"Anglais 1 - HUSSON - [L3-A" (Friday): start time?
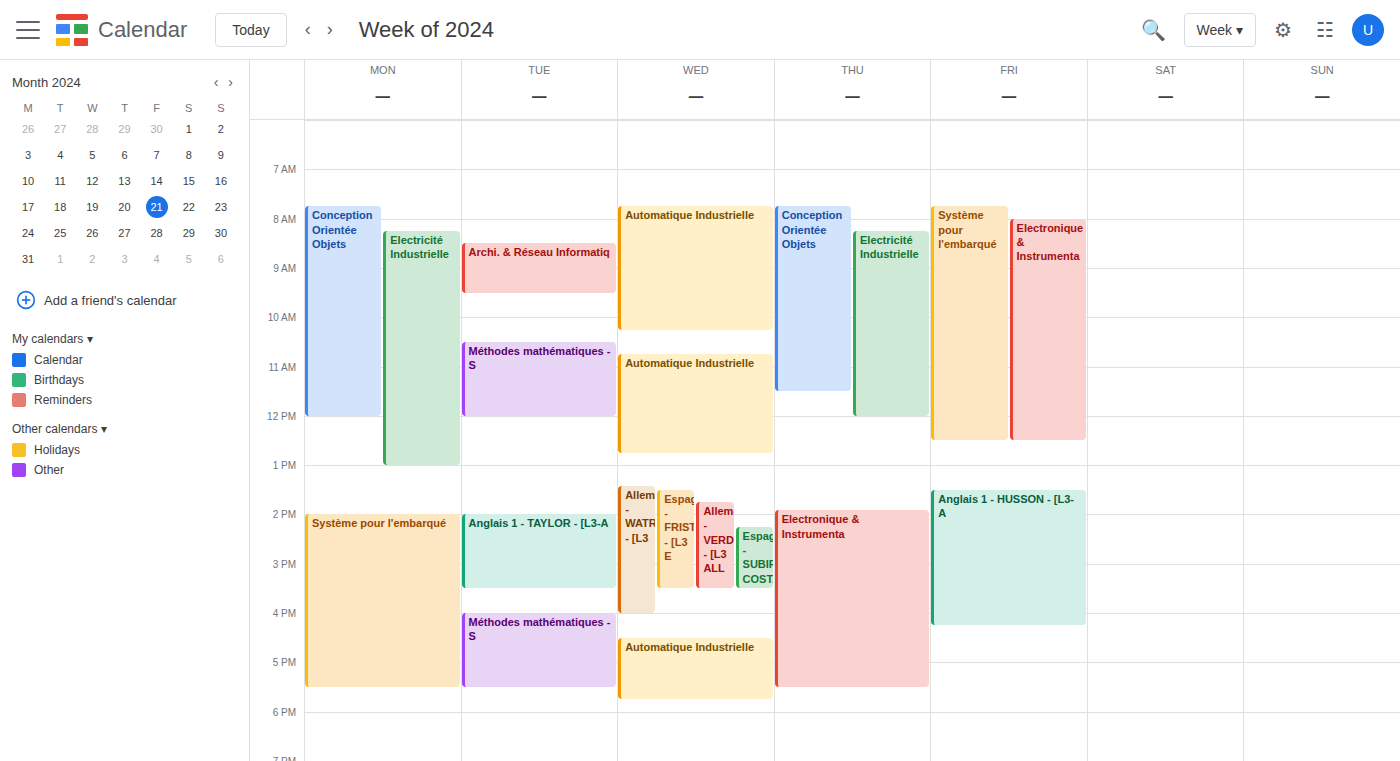
1:30 PM